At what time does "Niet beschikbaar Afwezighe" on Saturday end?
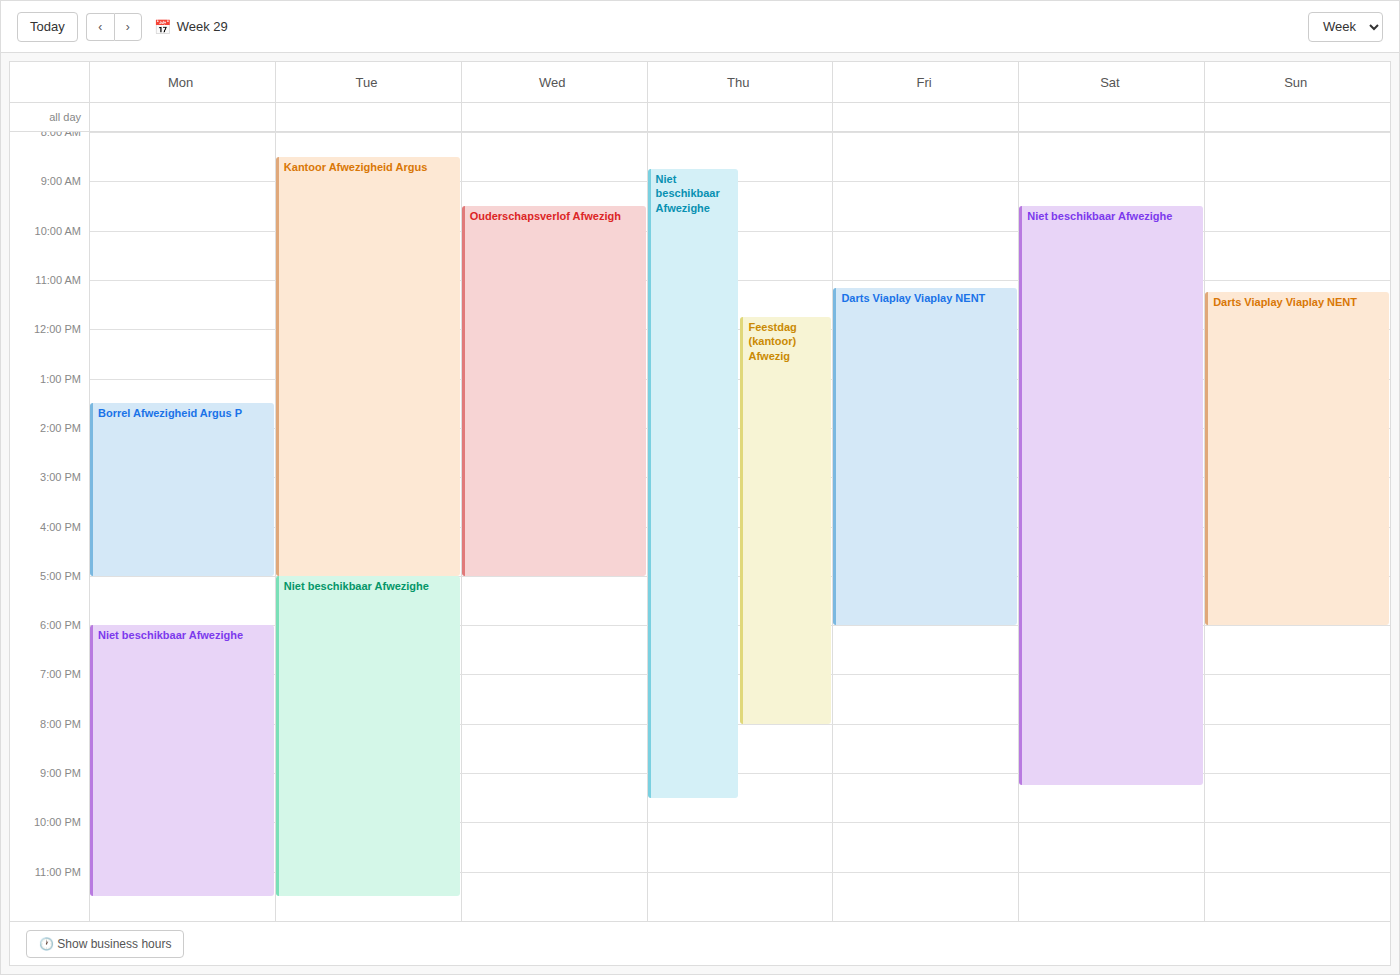
9:15 PM